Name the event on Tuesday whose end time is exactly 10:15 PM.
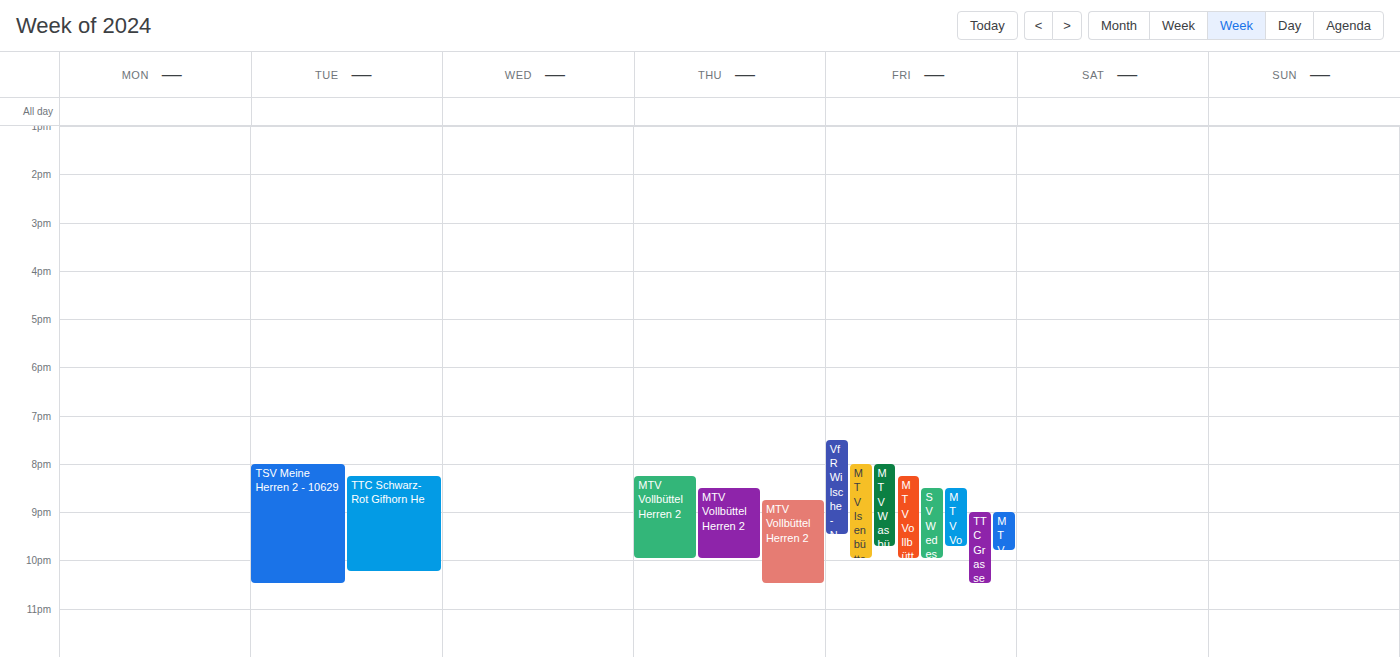
"TTC Schwarz-Rot Gifhorn He"